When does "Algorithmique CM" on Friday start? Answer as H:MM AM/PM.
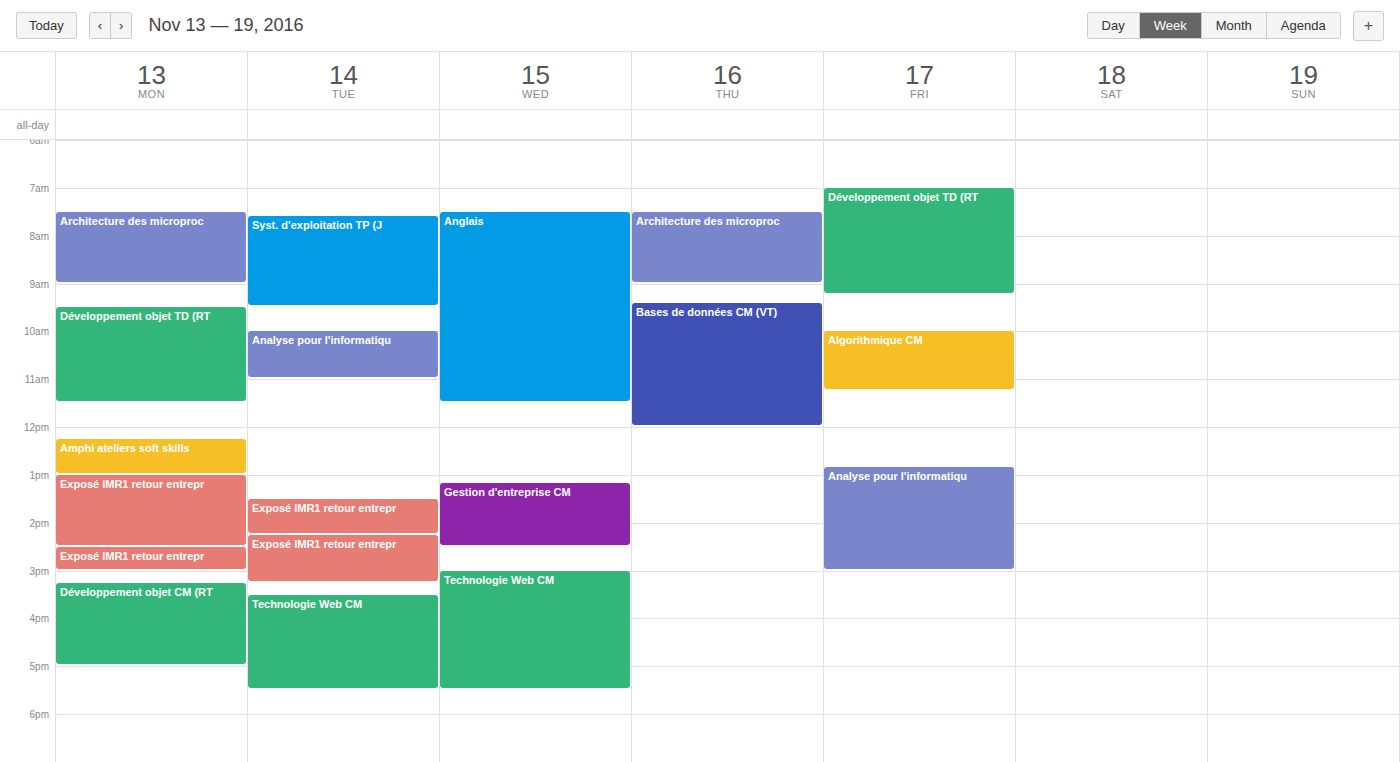
10:00 AM